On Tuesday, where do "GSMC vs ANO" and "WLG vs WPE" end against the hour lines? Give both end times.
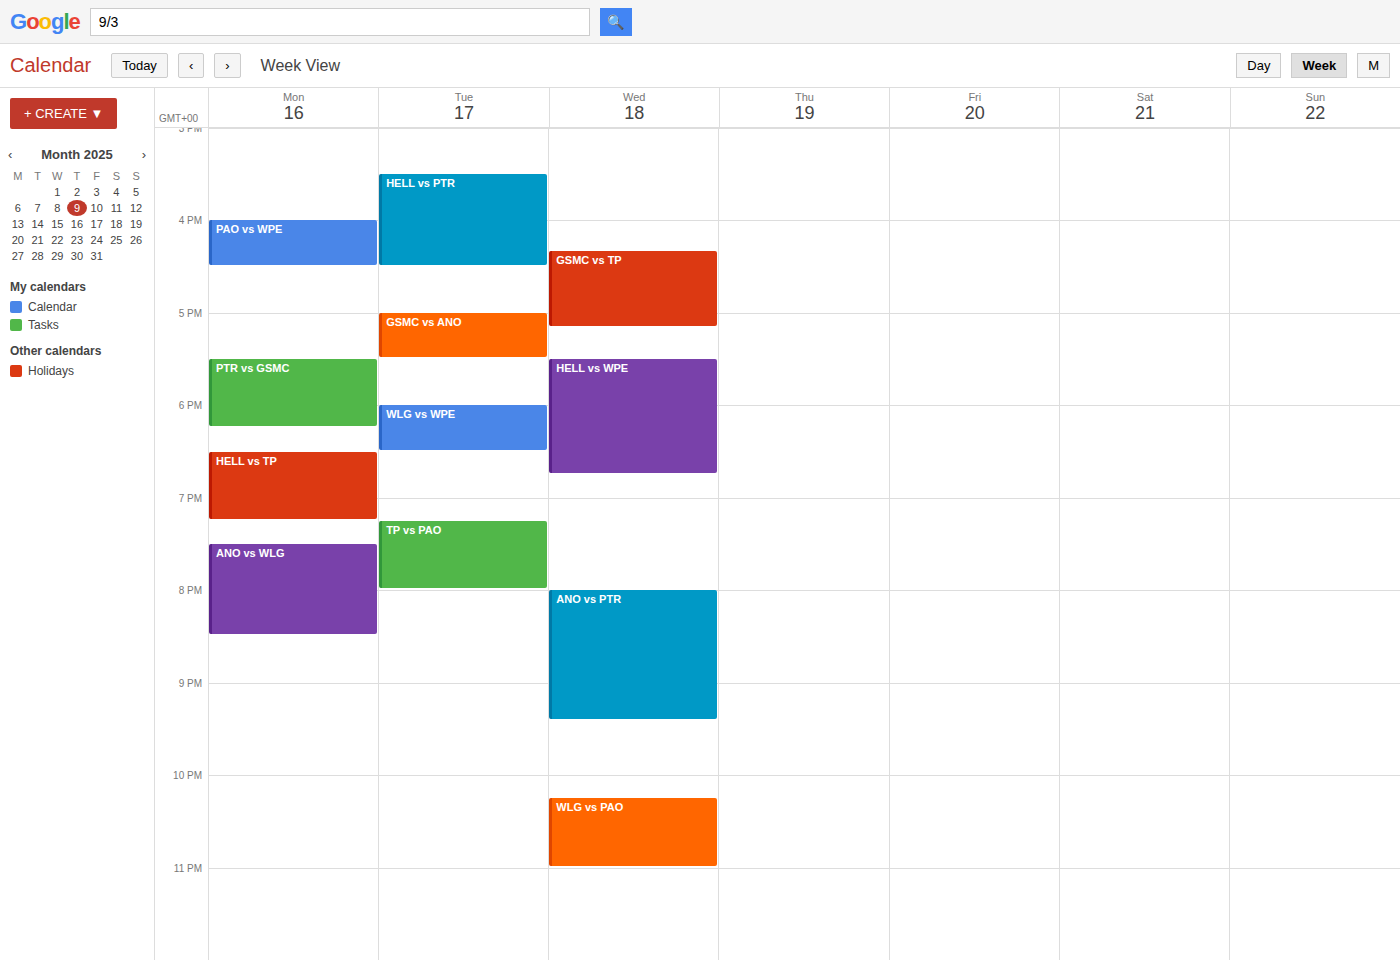
"GSMC vs ANO": 5:30 PM, halfway between the 5 PM and 6 PM lines. "WLG vs WPE": 6:30 PM, halfway between the 6 PM and 7 PM lines.